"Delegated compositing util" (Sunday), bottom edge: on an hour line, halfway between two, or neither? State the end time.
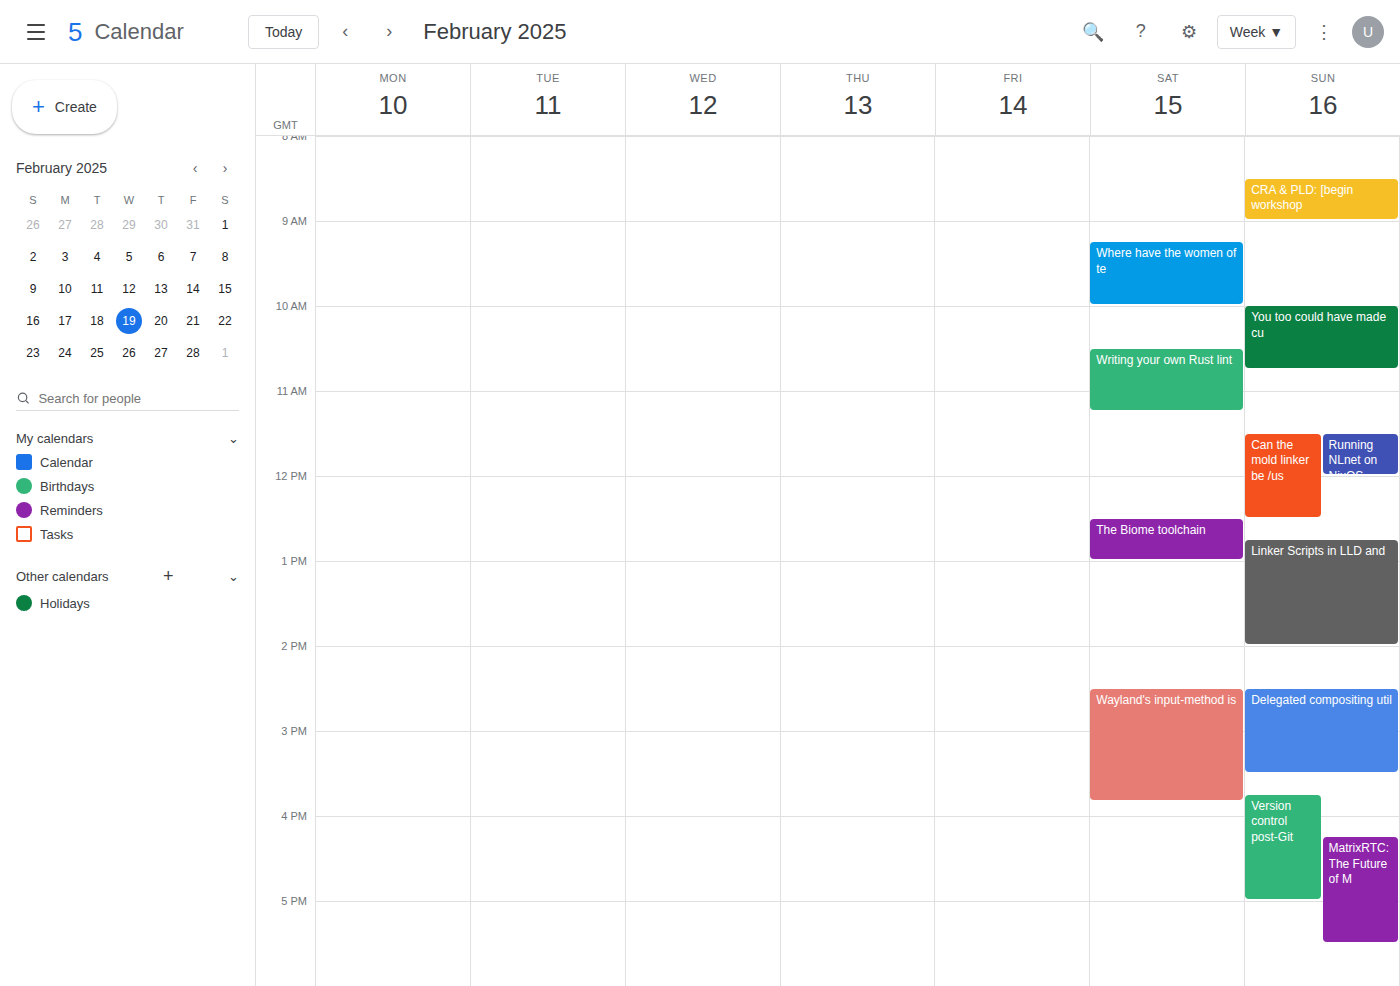
3:30 PM -- halfway between the 3 PM and 4 PM lines.